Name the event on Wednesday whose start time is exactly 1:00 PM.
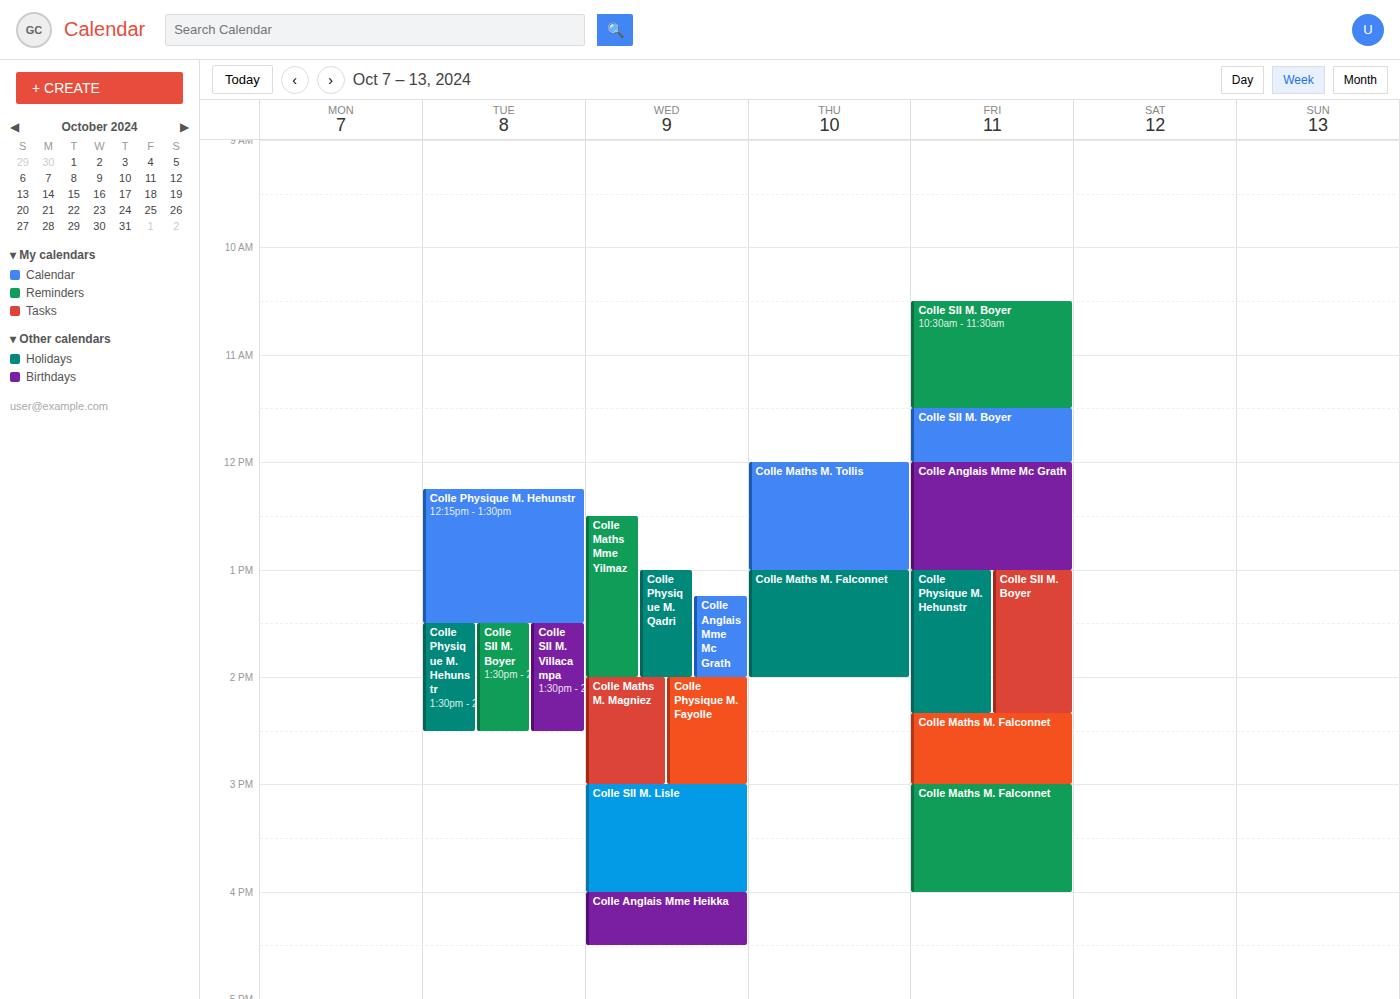
"Colle Physique M. Qadri"